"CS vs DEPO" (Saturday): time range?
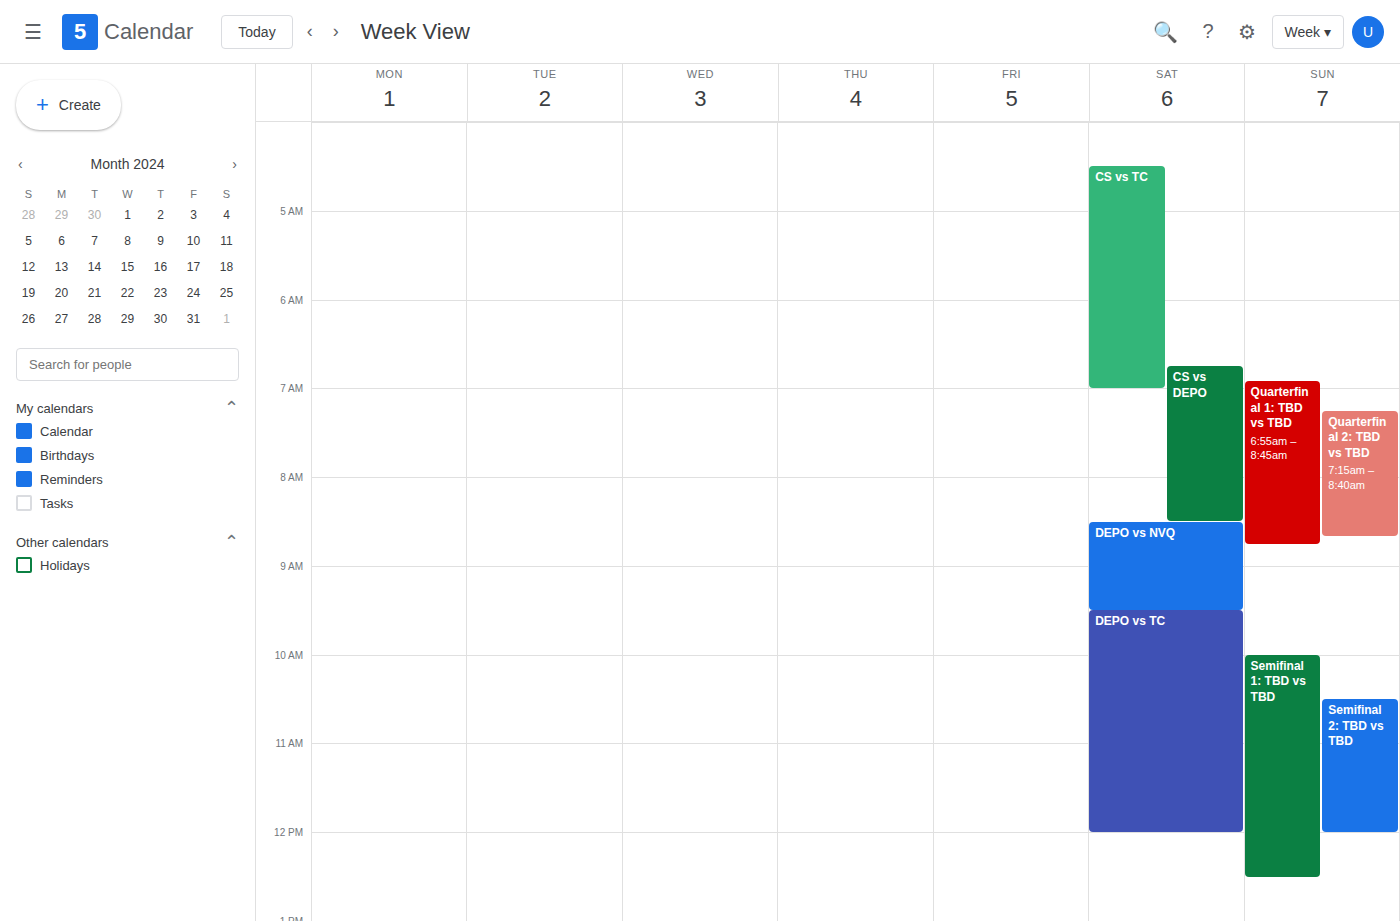
6:45 AM to 8:30 AM